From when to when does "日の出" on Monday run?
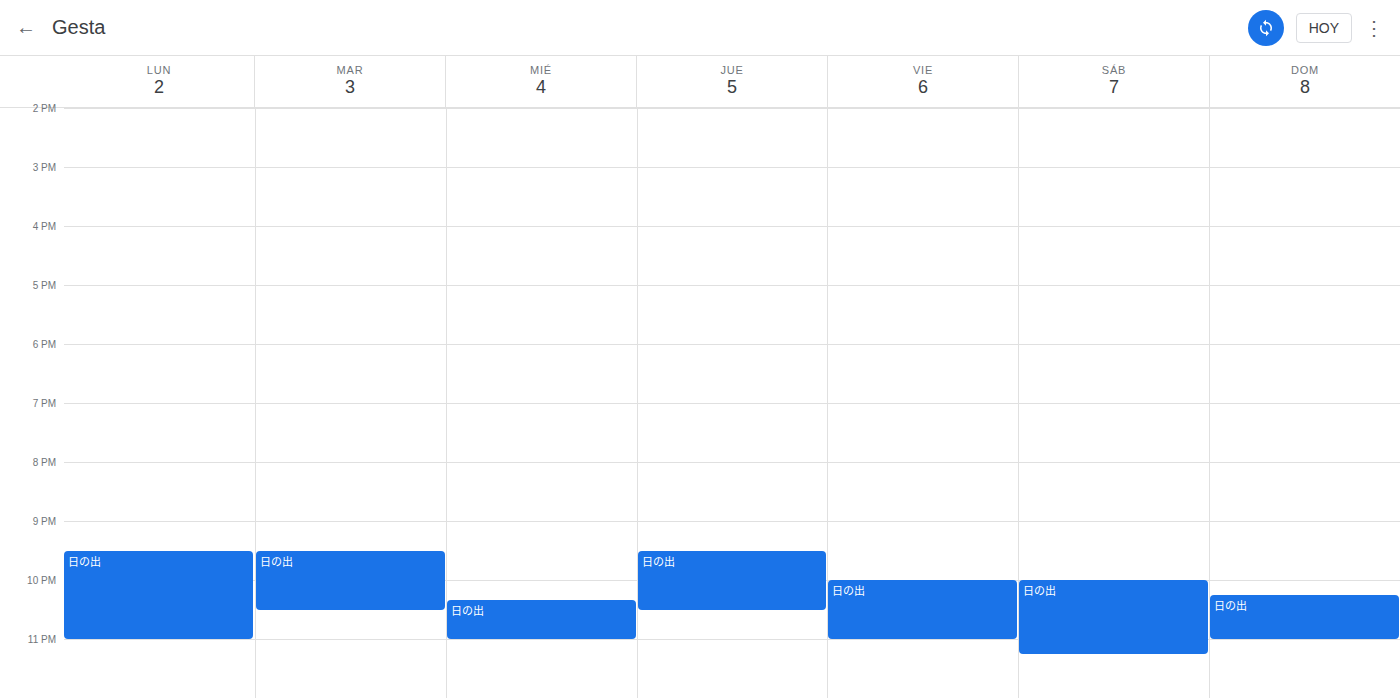
21:30 to 23:00